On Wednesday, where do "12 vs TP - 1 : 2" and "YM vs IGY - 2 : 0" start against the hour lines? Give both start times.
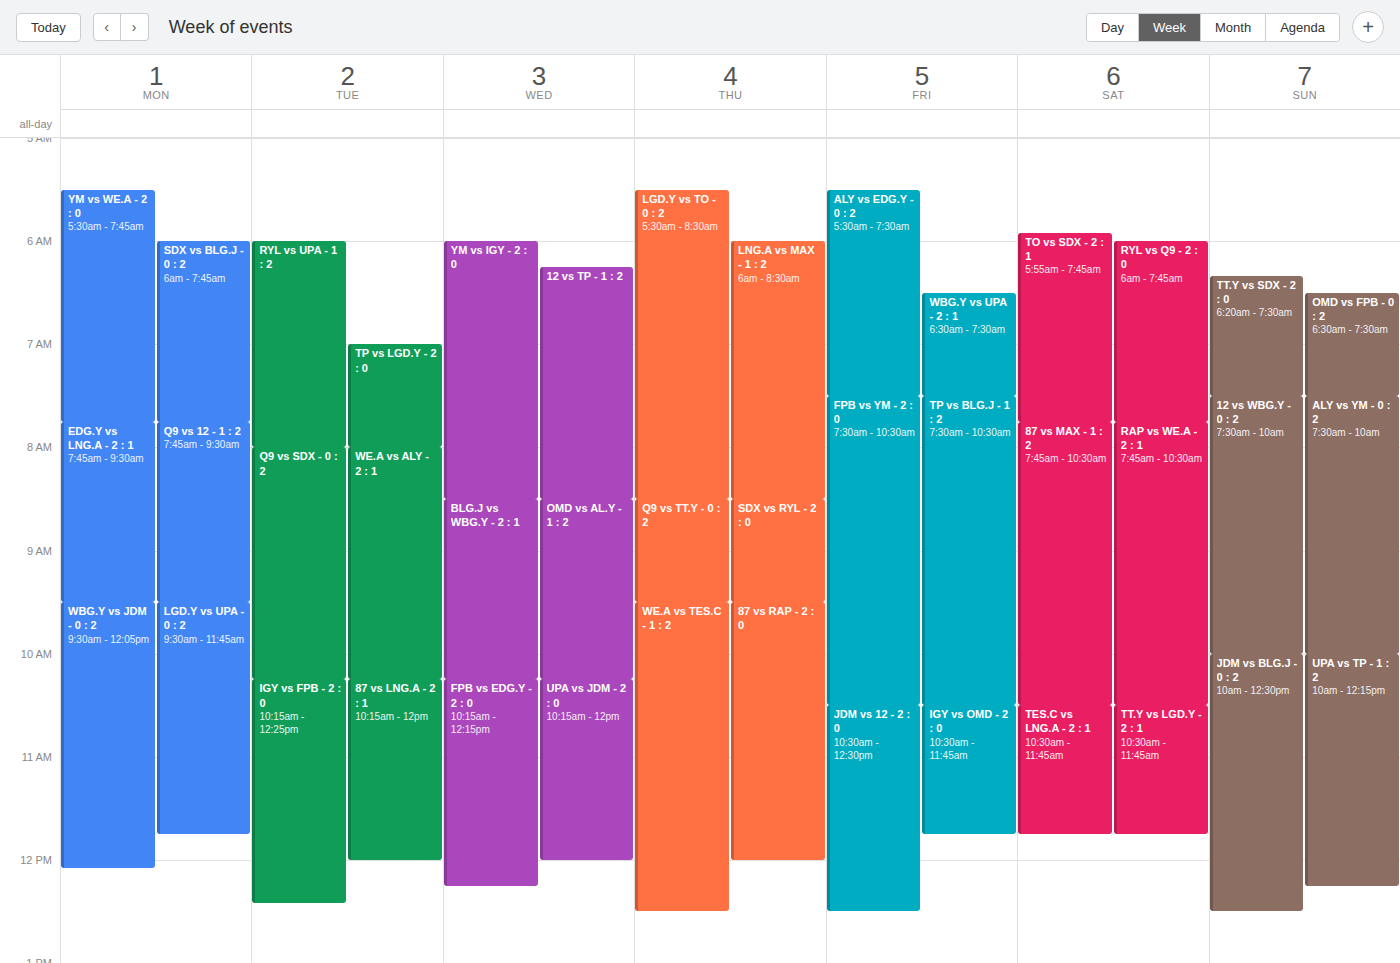
"12 vs TP - 1 : 2": 6:15 AM, neither: a quarter of the way from the 6 AM line to the 7 AM line. "YM vs IGY - 2 : 0": 6:00 AM, exactly on the 6 AM line.